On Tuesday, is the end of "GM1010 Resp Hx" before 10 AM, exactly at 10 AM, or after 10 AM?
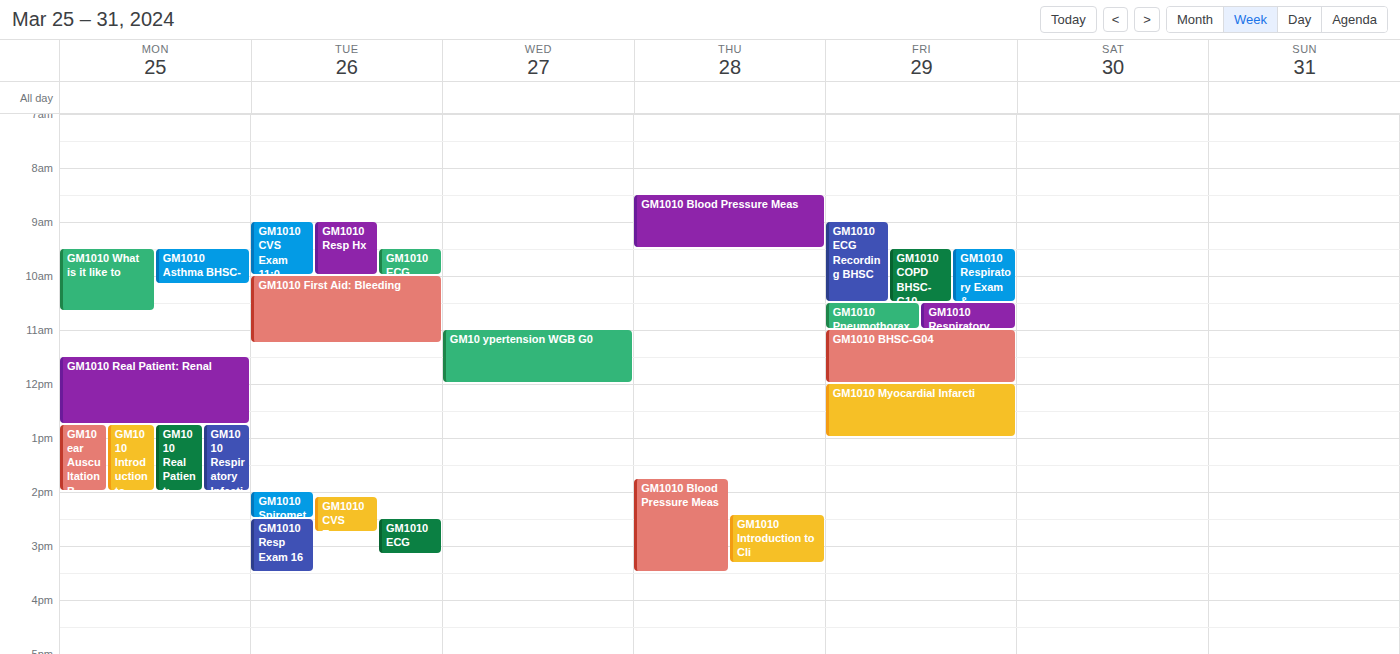
10:00 AM -- exactly at 10 AM, on the 10 AM line.